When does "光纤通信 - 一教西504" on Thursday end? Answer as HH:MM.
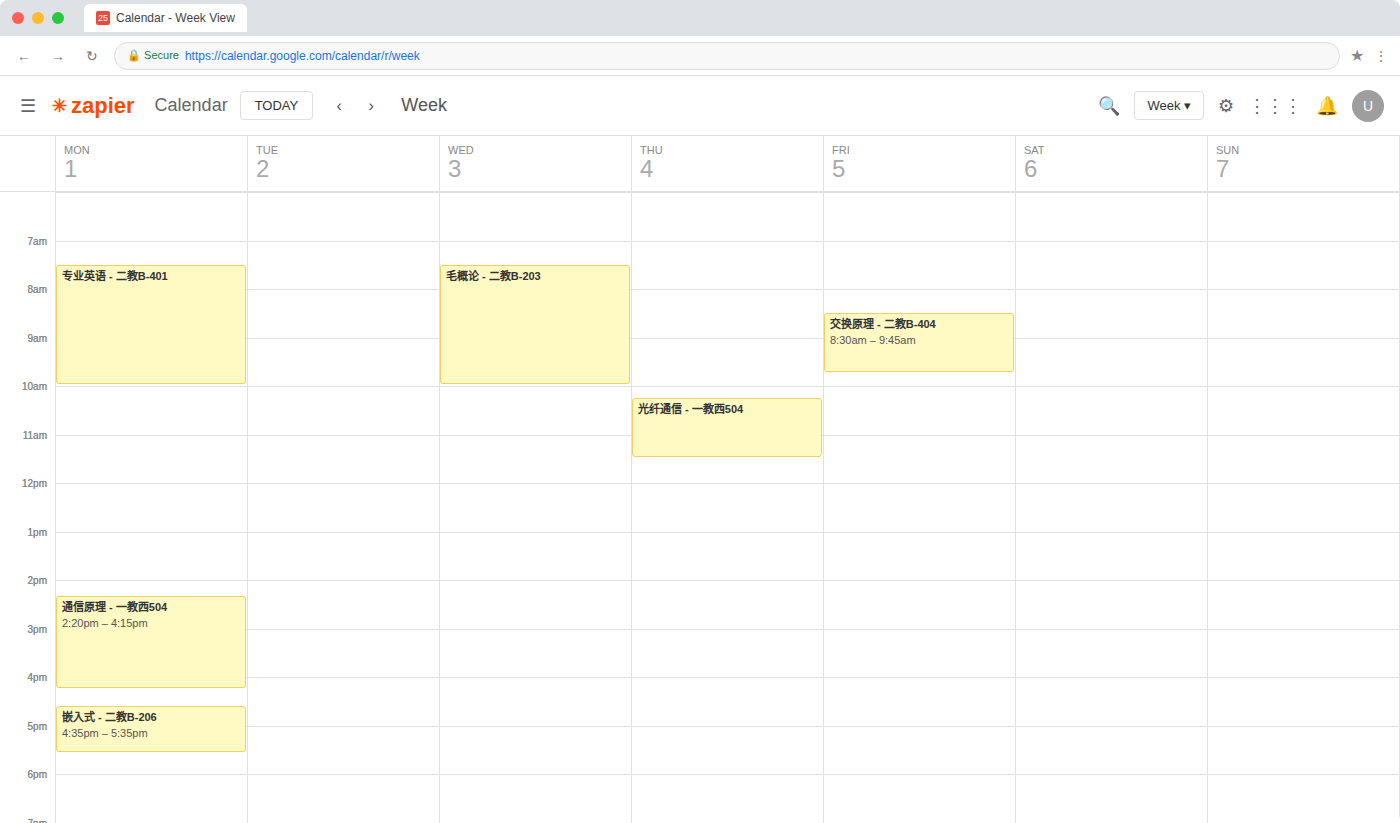
11:30